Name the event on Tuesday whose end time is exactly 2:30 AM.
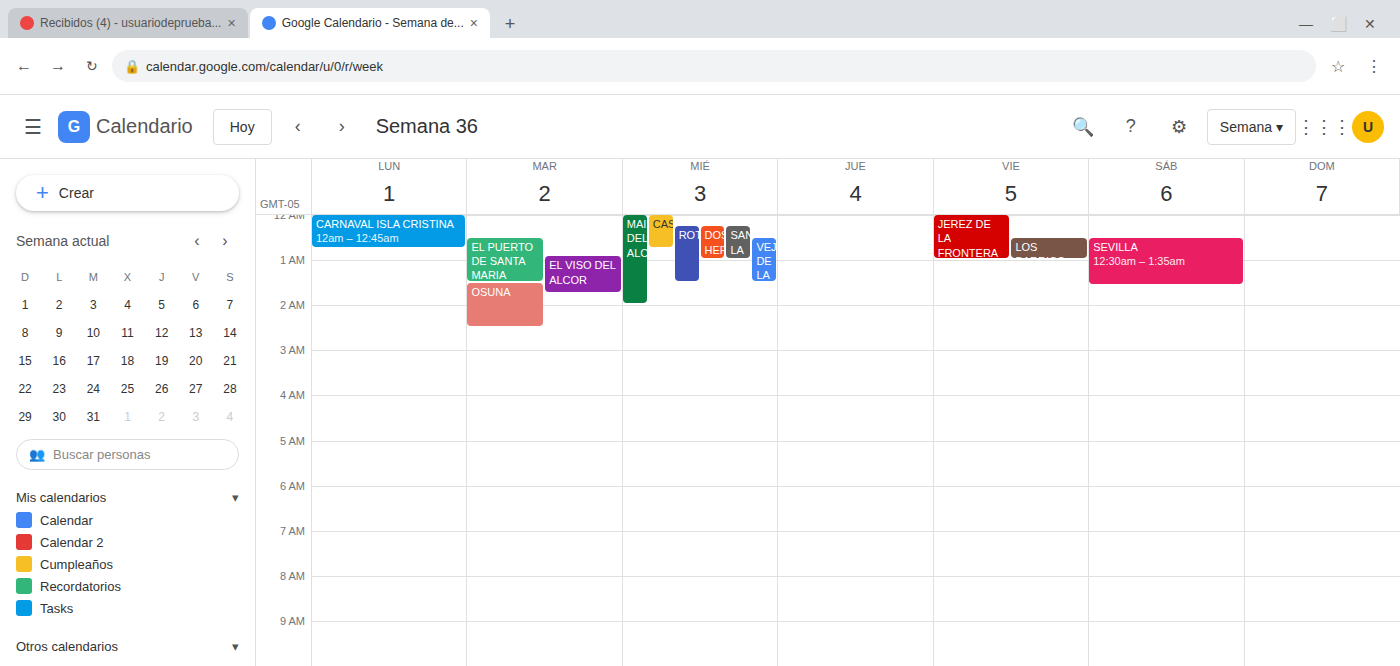
"OSUNA"